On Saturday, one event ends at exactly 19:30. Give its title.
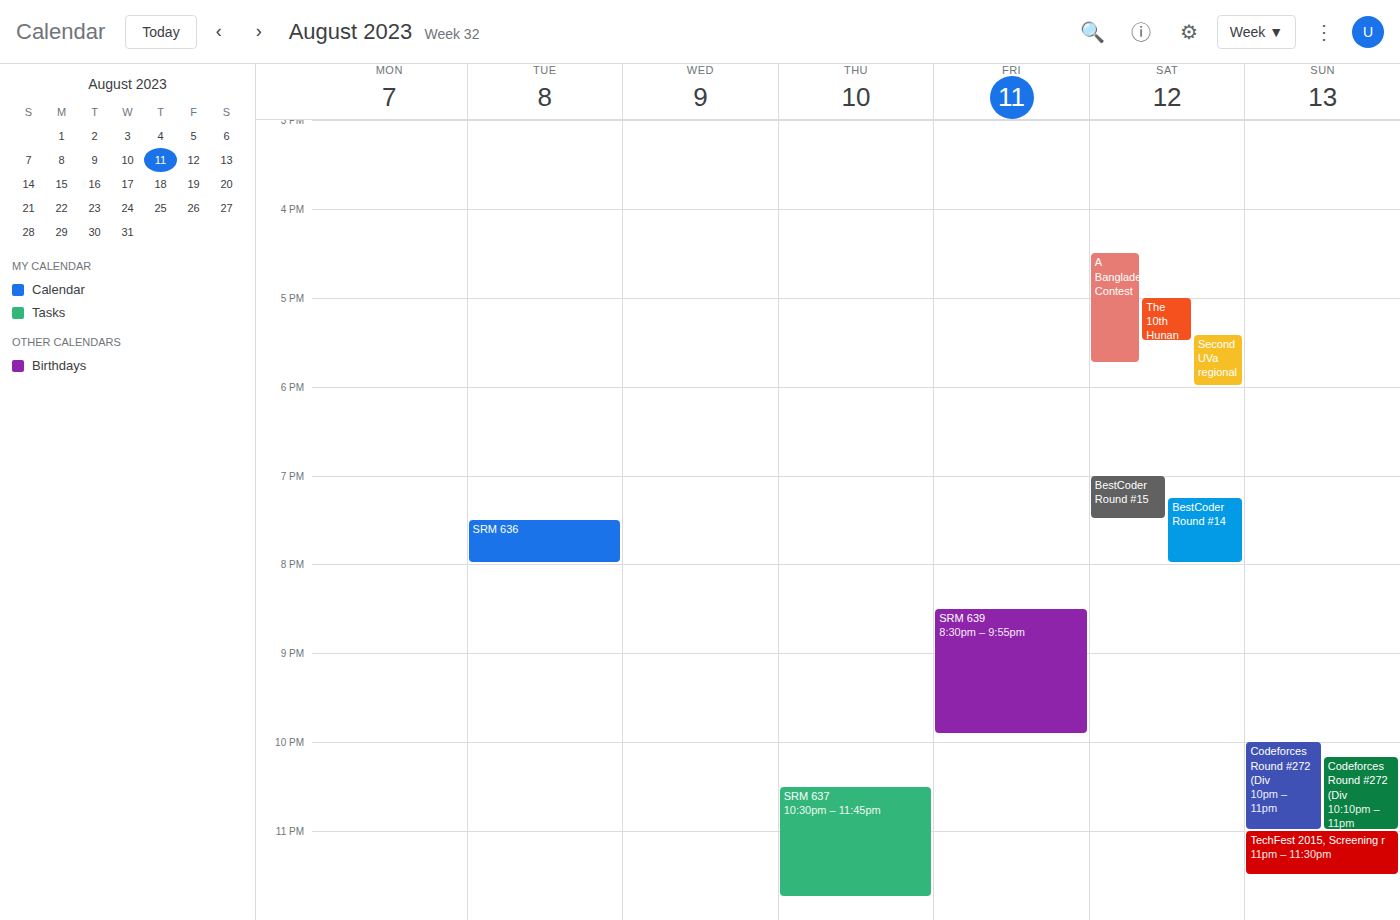
"BestCoder Round #15"